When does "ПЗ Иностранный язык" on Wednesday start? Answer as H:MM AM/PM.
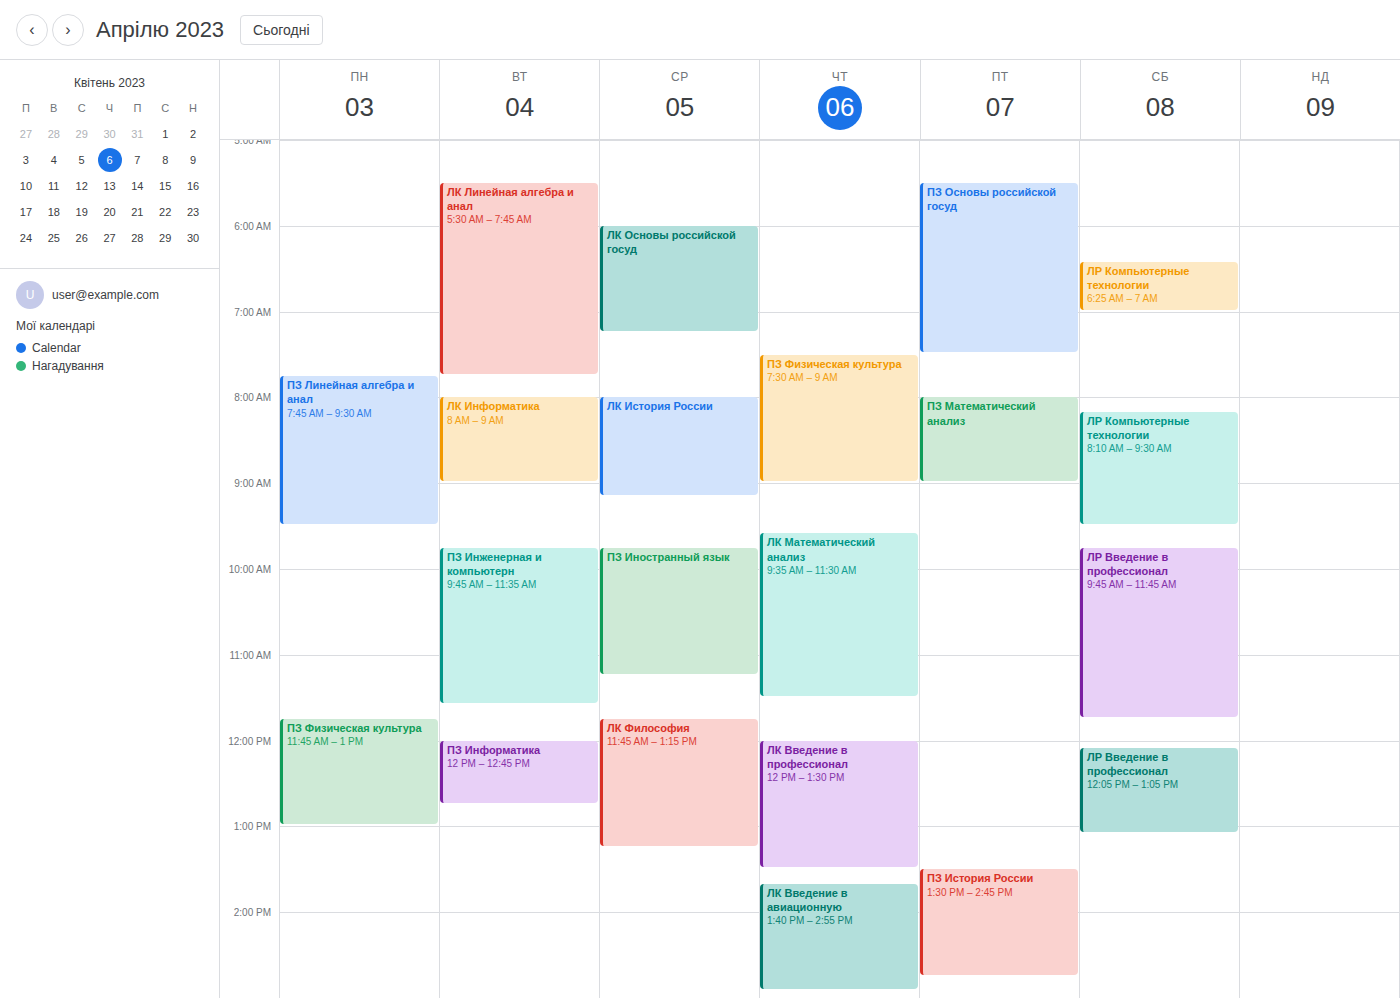
9:45 AM